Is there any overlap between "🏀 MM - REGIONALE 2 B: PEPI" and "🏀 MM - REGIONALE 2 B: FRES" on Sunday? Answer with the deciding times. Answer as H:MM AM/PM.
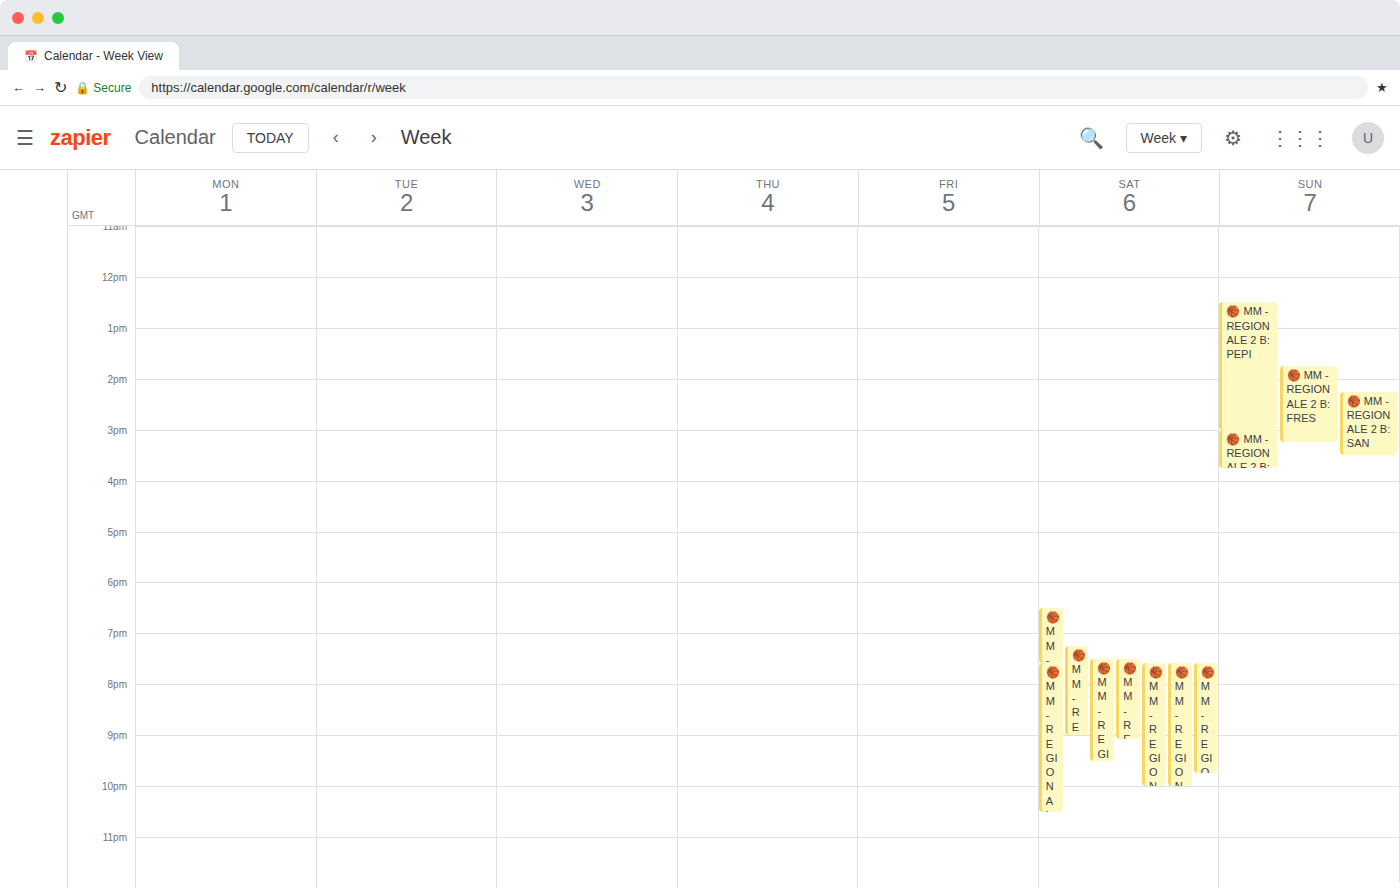
"🏀 MM - REGIONALE 2 B: FRES" starts at 1:45 PM, before "🏀 MM - REGIONALE 2 B: PEPI" ends at 3:00 PM -- they overlap.